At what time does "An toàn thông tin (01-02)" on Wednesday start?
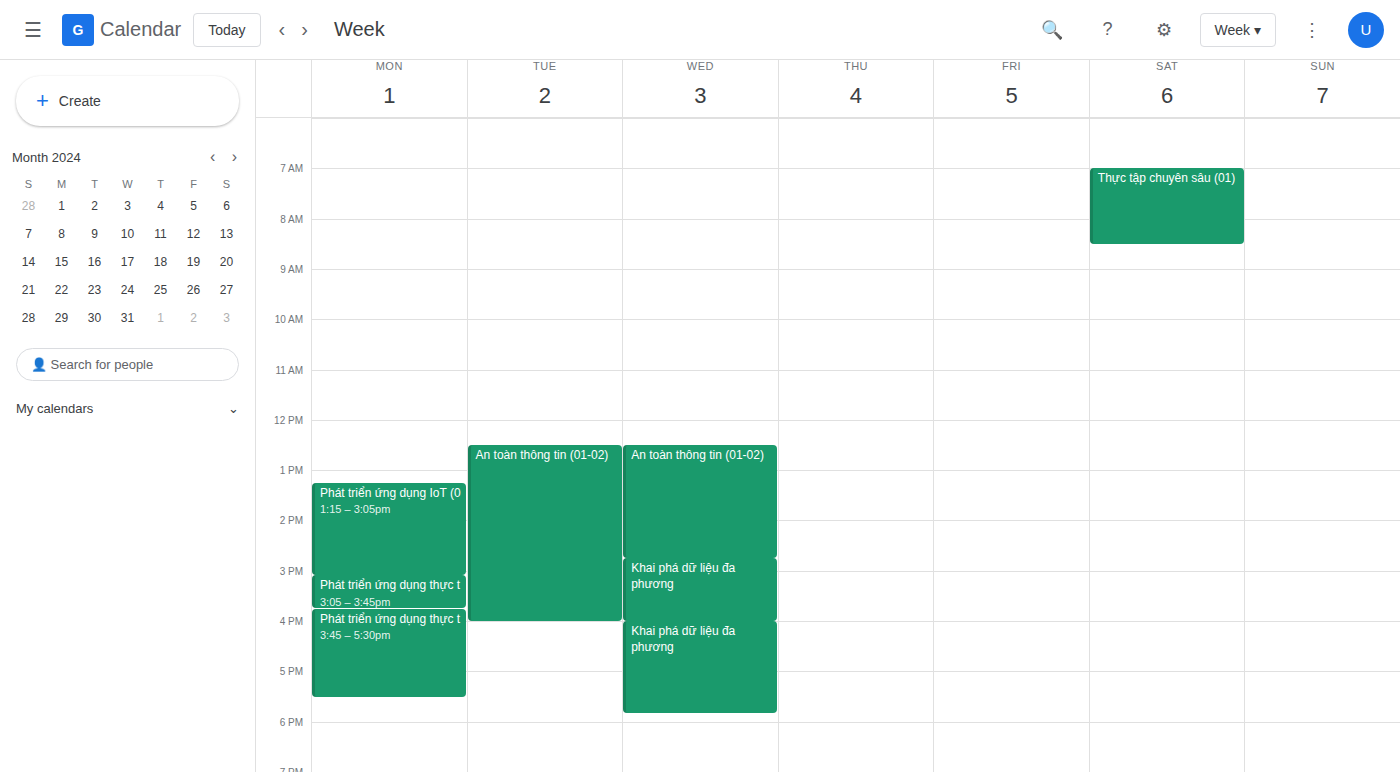
12:30 PM